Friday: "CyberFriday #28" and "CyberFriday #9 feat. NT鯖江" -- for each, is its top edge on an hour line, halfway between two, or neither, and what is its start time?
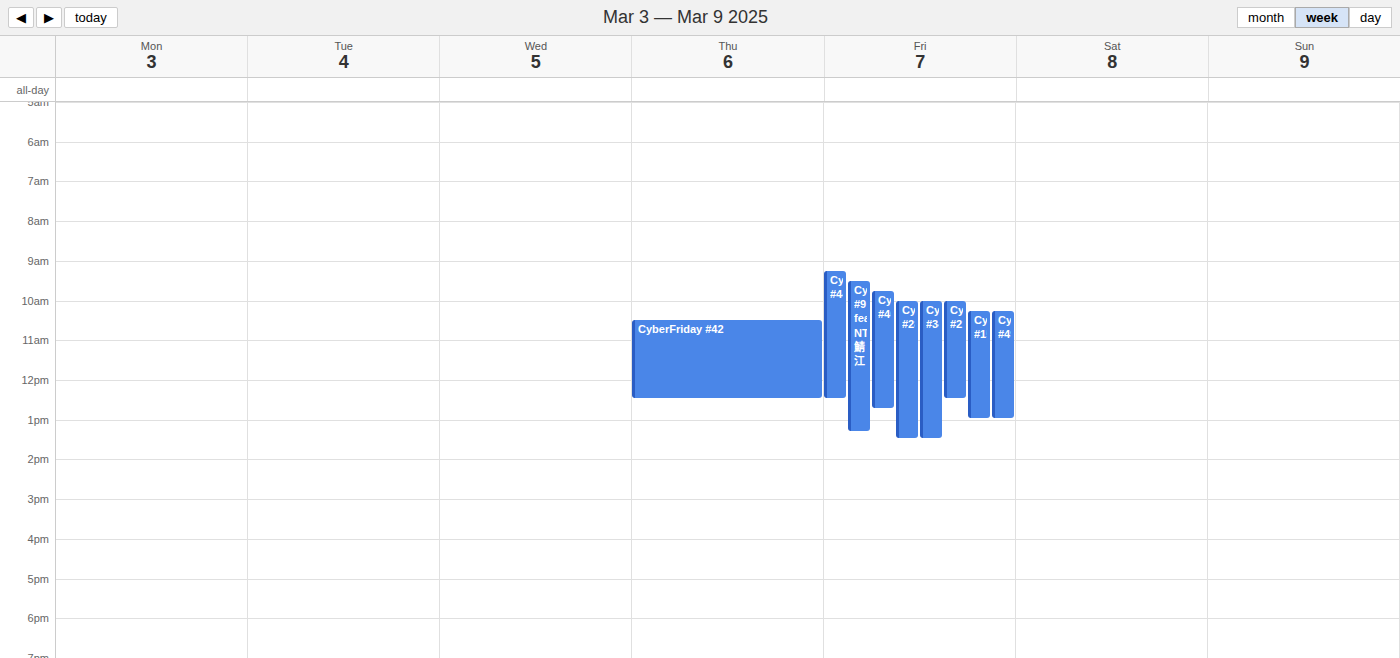
"CyberFriday #28": 10:00 AM, exactly on the 10 AM line. "CyberFriday #9 feat. NT鯖江": 9:30 AM, halfway between the 9 AM and 10 AM lines.